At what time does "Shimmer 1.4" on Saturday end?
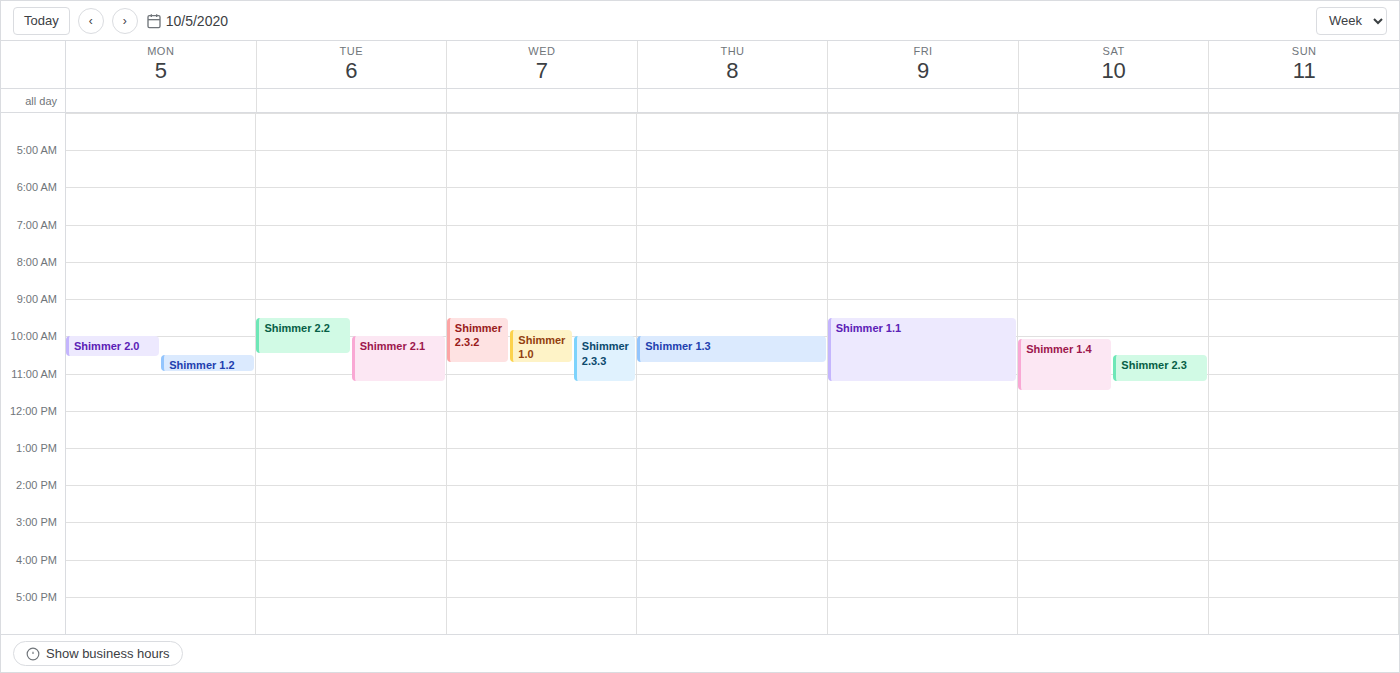
11:30 AM